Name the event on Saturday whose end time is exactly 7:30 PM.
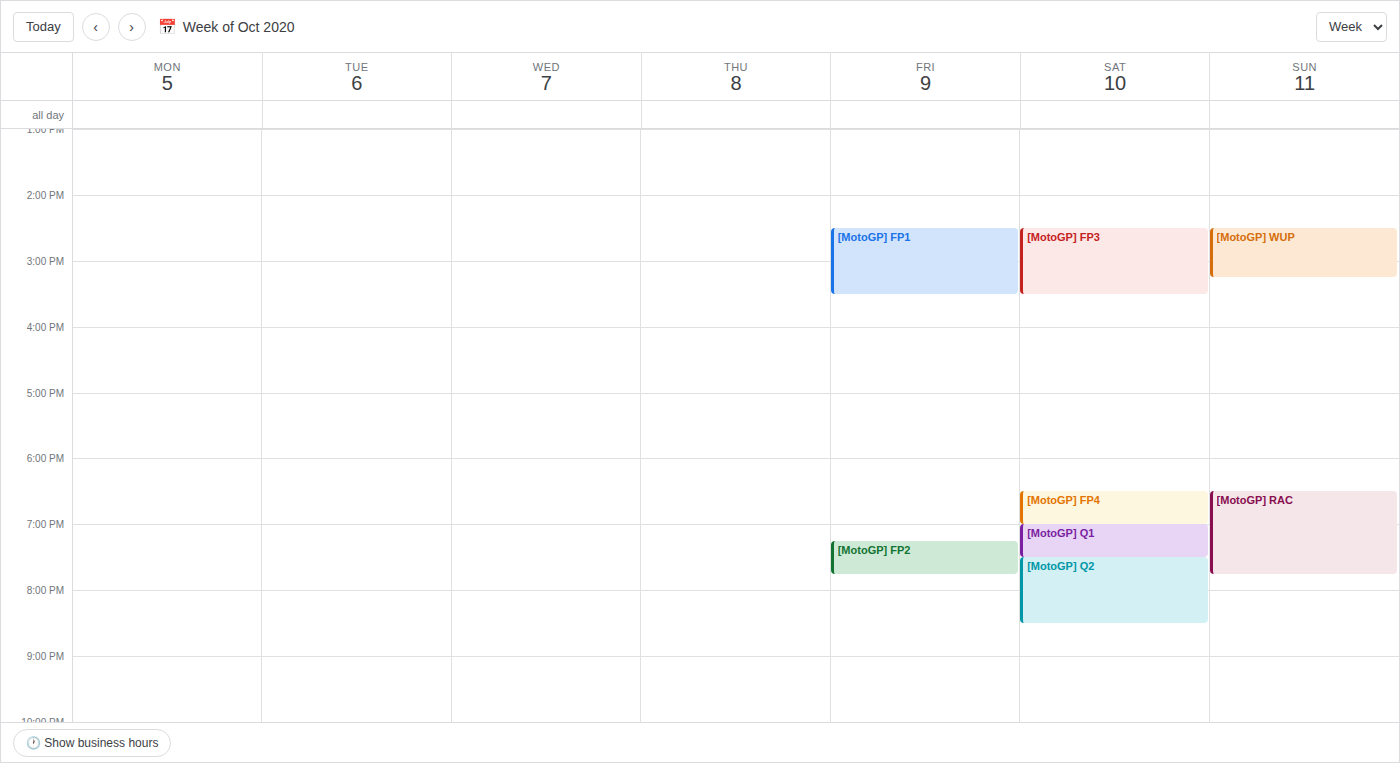
"[MotoGP] Q1"